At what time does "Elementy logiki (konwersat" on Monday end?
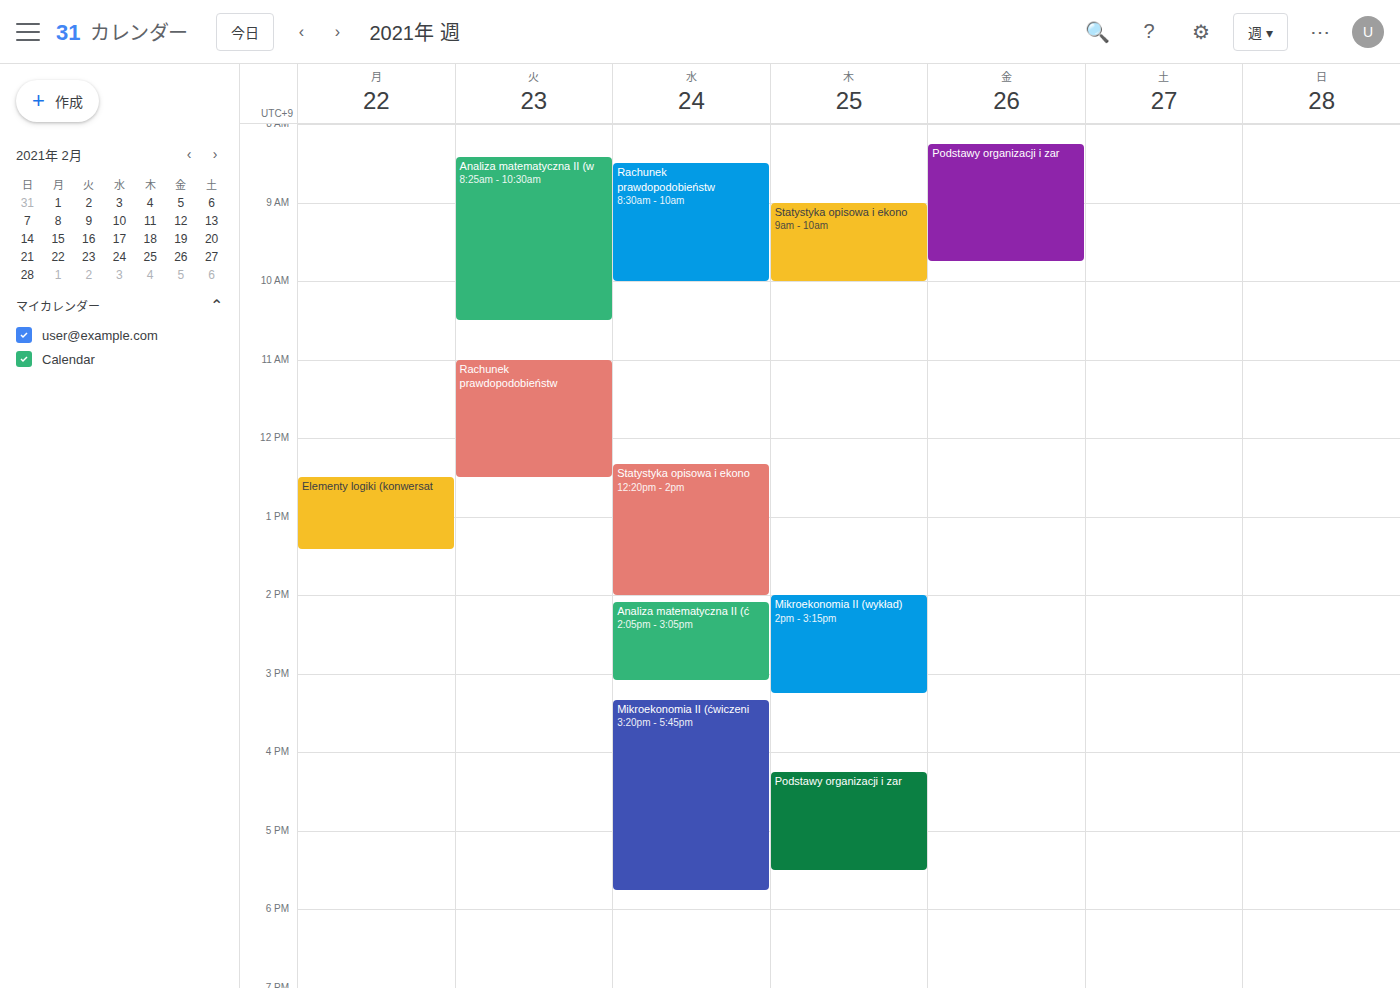
1:25 PM